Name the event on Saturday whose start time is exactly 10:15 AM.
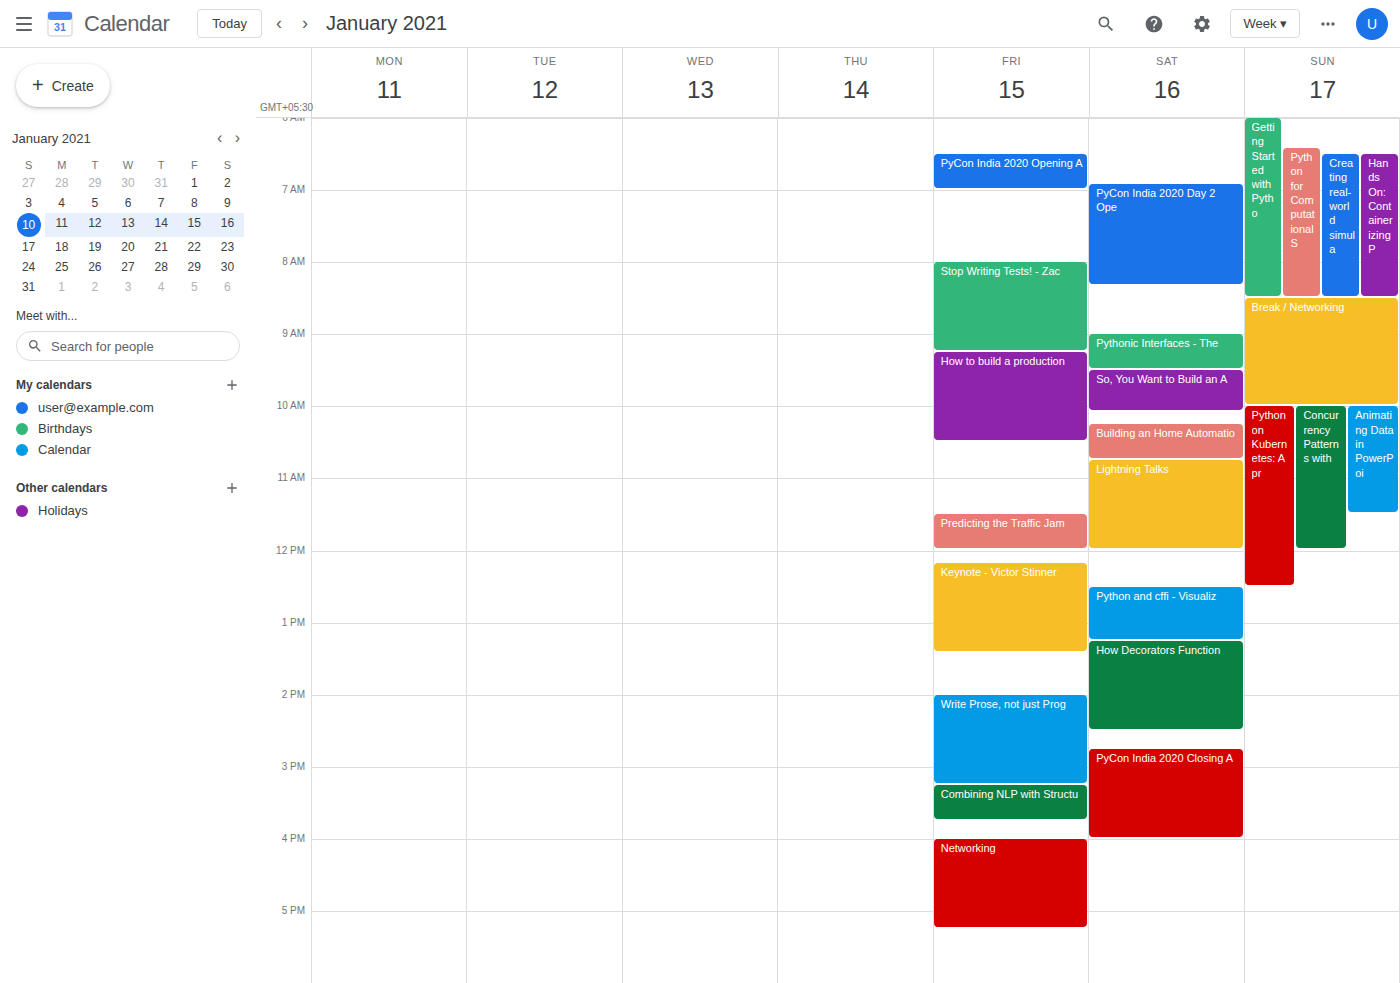
"Building an Home Automatio"